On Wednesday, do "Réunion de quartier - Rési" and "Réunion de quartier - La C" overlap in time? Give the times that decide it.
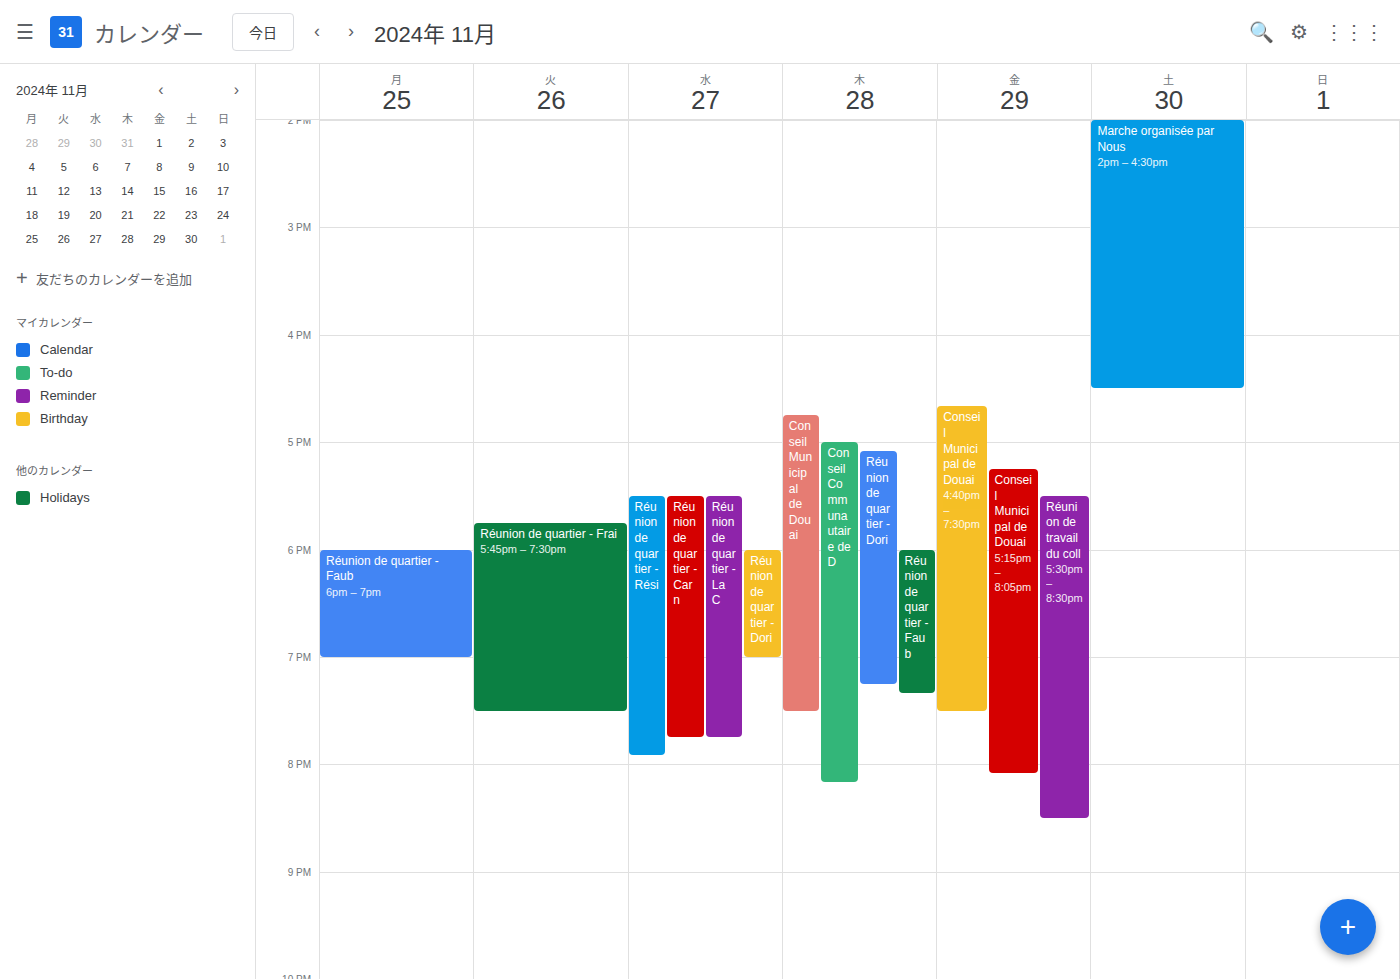
"Réunion de quartier - La C" runs 17:30 to 19:45, inside "Réunion de quartier - Rési" -- they overlap.